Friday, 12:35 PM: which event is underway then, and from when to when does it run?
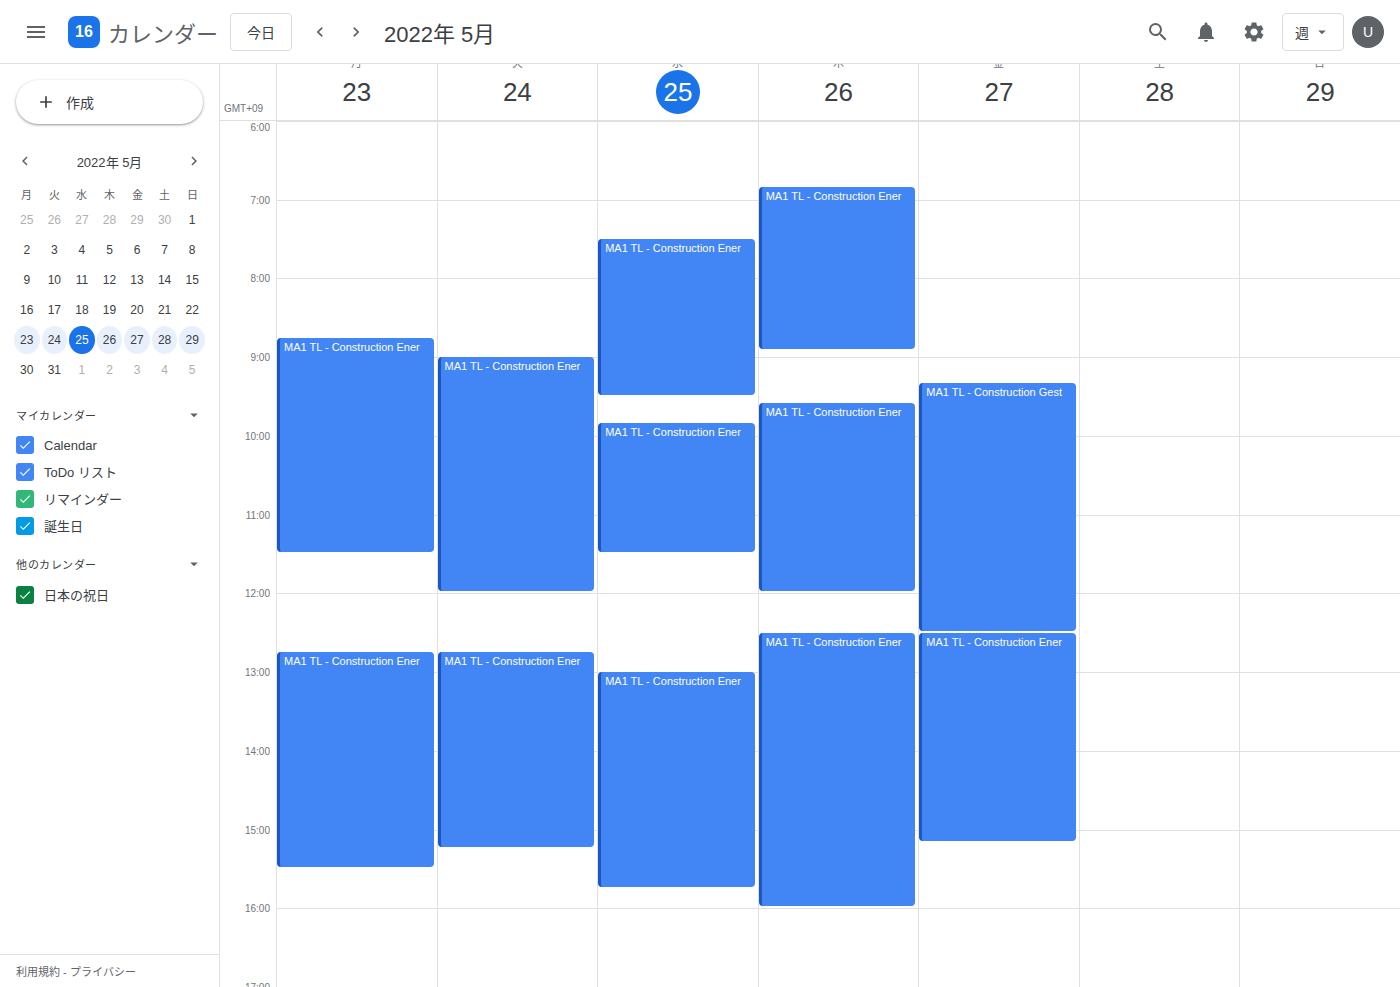
"MA1 TL - Construction Ener", 12:30 PM to 3:10 PM